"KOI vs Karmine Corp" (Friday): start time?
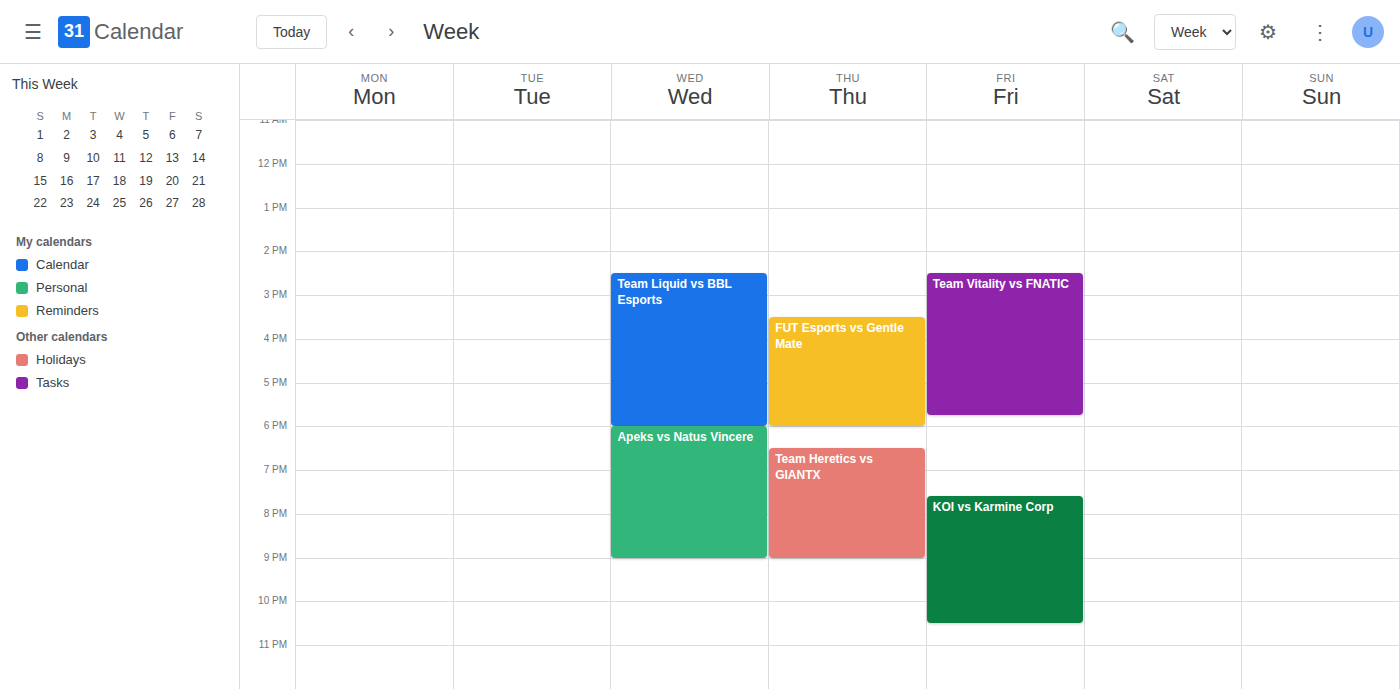
19:35